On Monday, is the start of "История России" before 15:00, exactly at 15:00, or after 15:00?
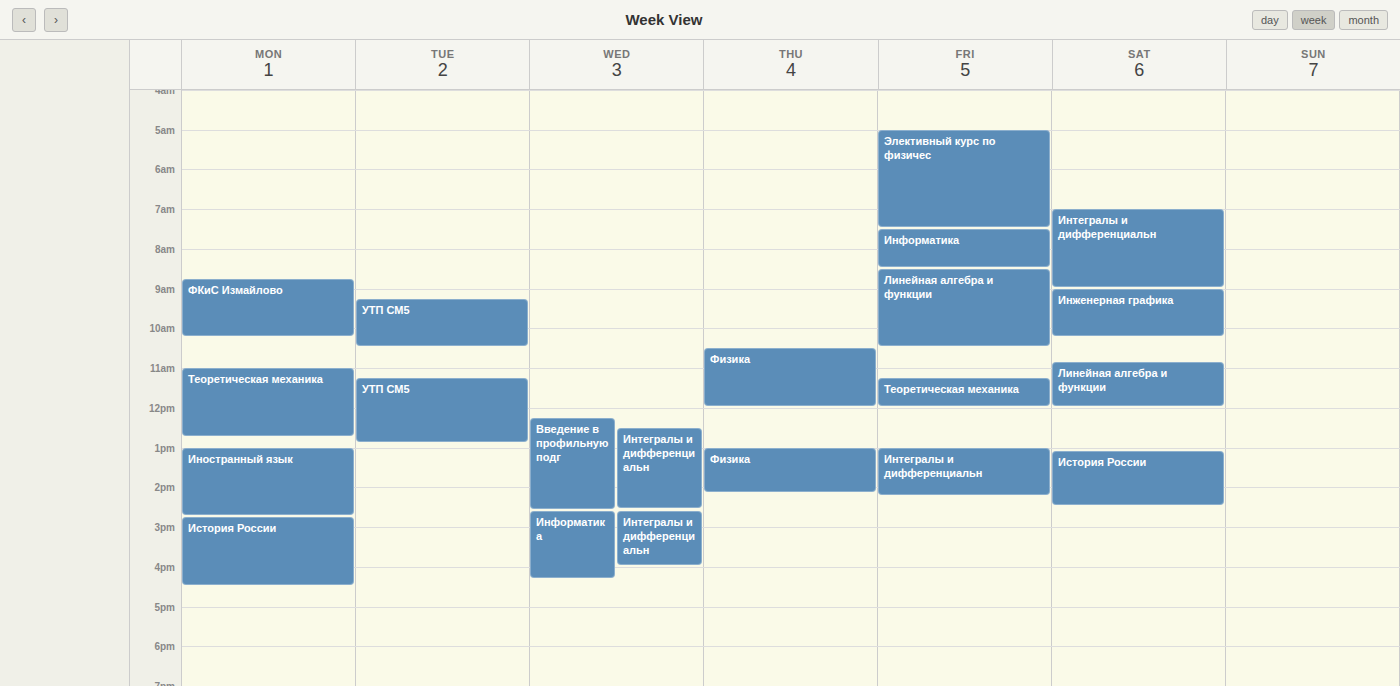
14:45 -- before 15:00, 15 minutes above the 15:00 line.